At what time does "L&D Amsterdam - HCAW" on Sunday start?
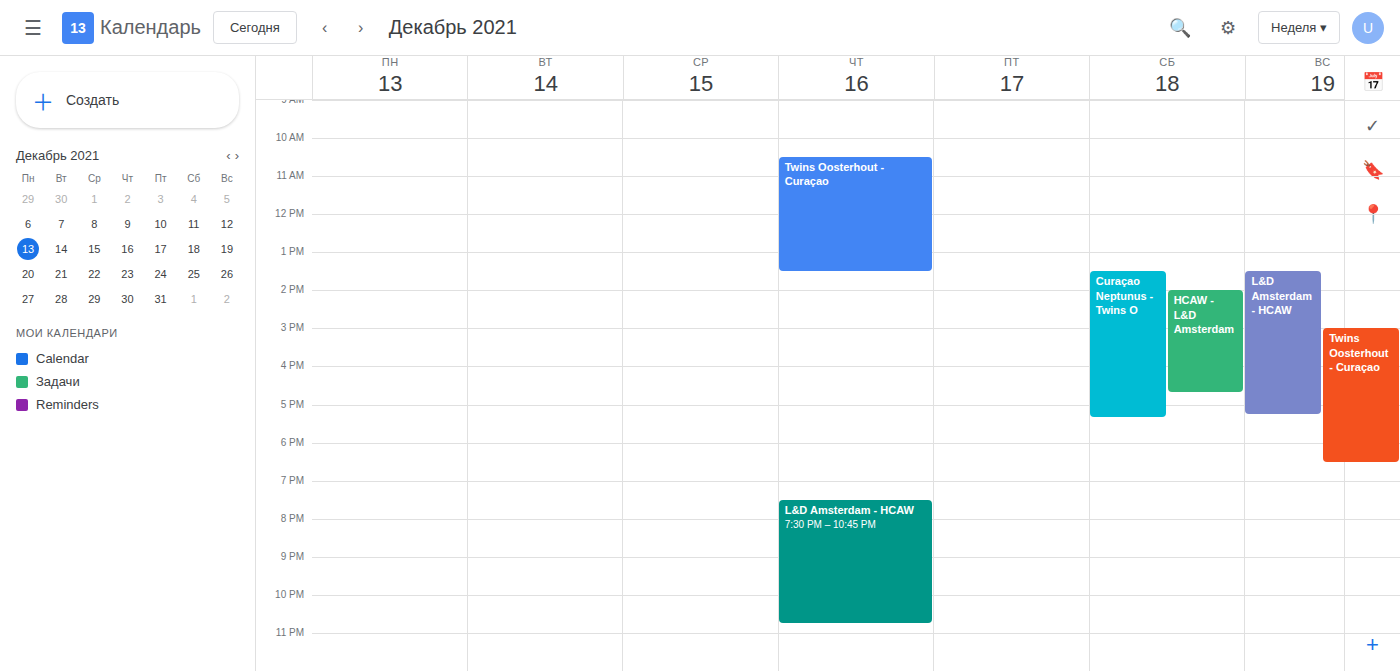
1:30 PM